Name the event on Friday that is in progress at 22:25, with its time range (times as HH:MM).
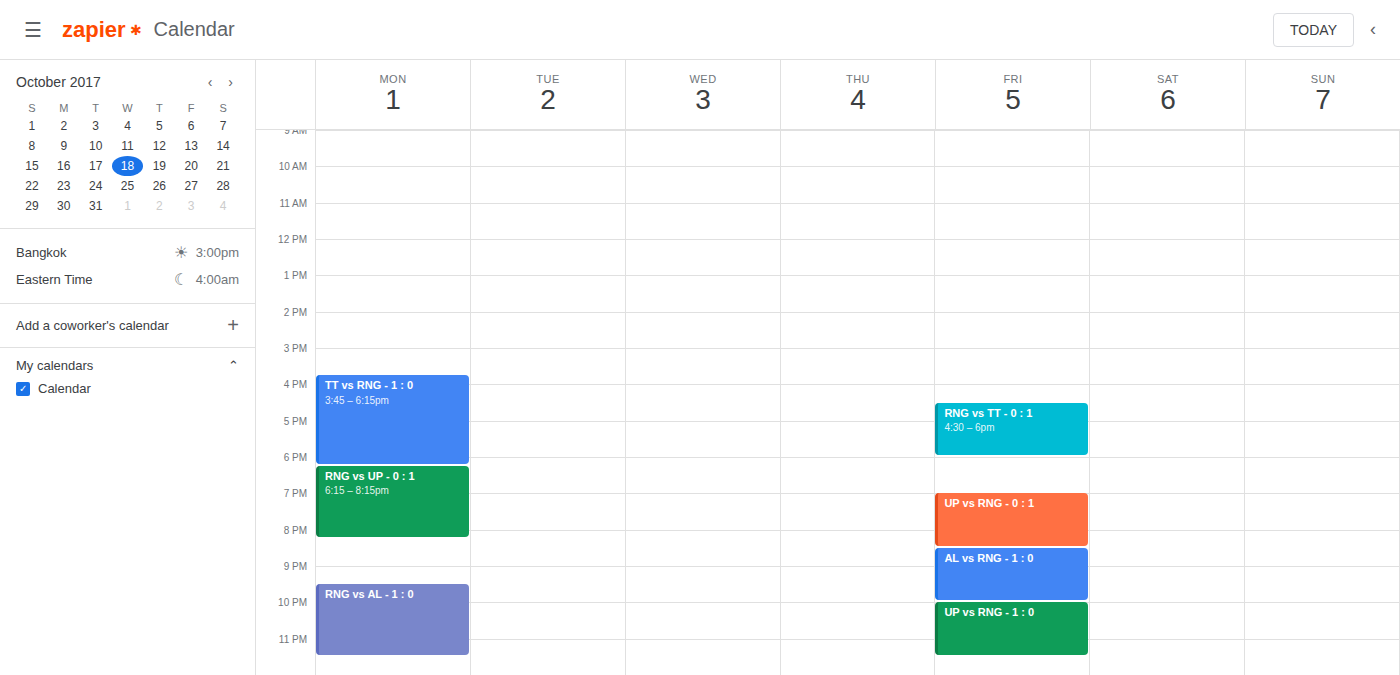
"UP vs RNG - 1 : 0", 22:00 to 23:30